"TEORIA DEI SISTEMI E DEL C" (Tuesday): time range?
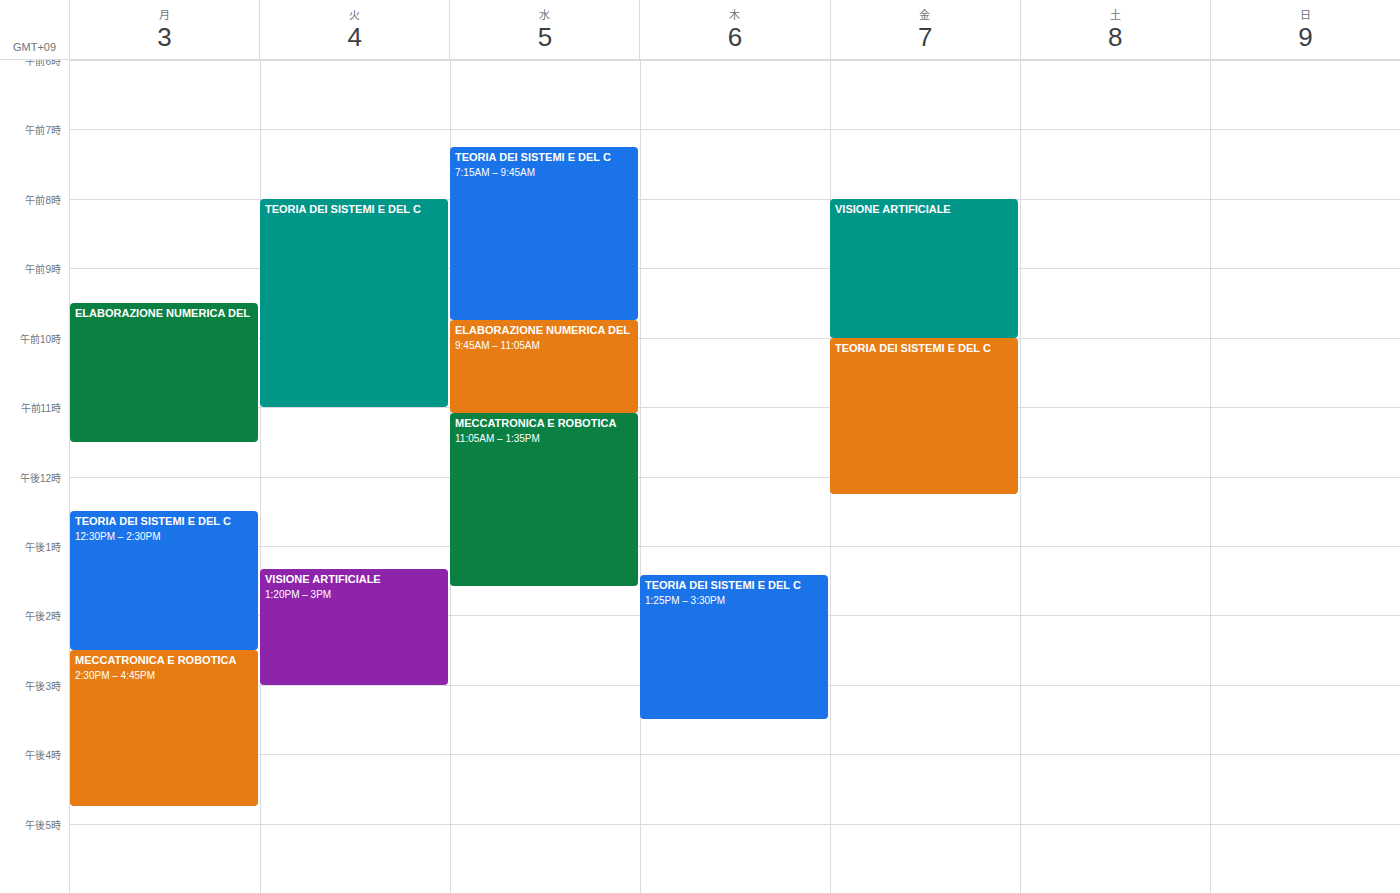
08:00 to 11:00